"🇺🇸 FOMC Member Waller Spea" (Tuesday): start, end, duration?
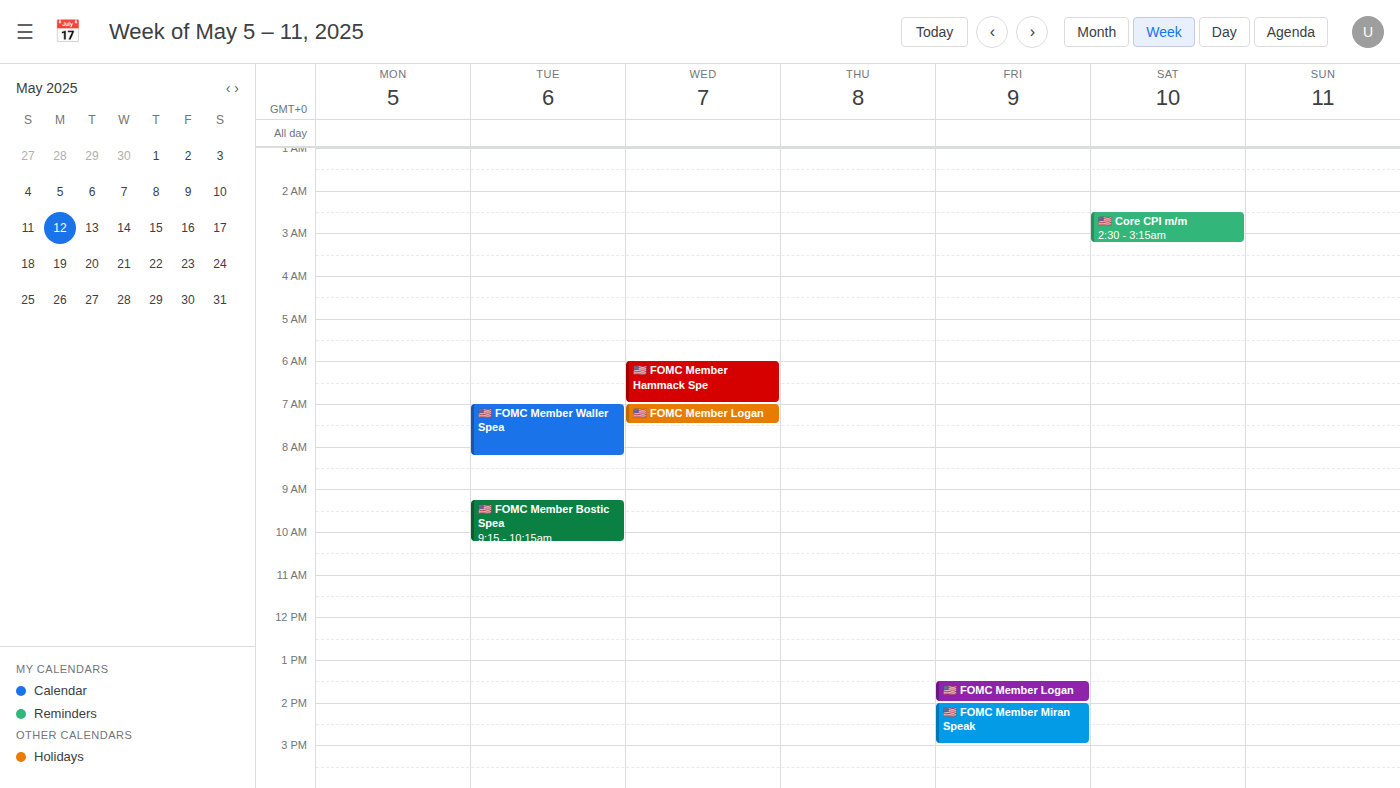
07:00 to 08:15, 1 hour 15 minutes